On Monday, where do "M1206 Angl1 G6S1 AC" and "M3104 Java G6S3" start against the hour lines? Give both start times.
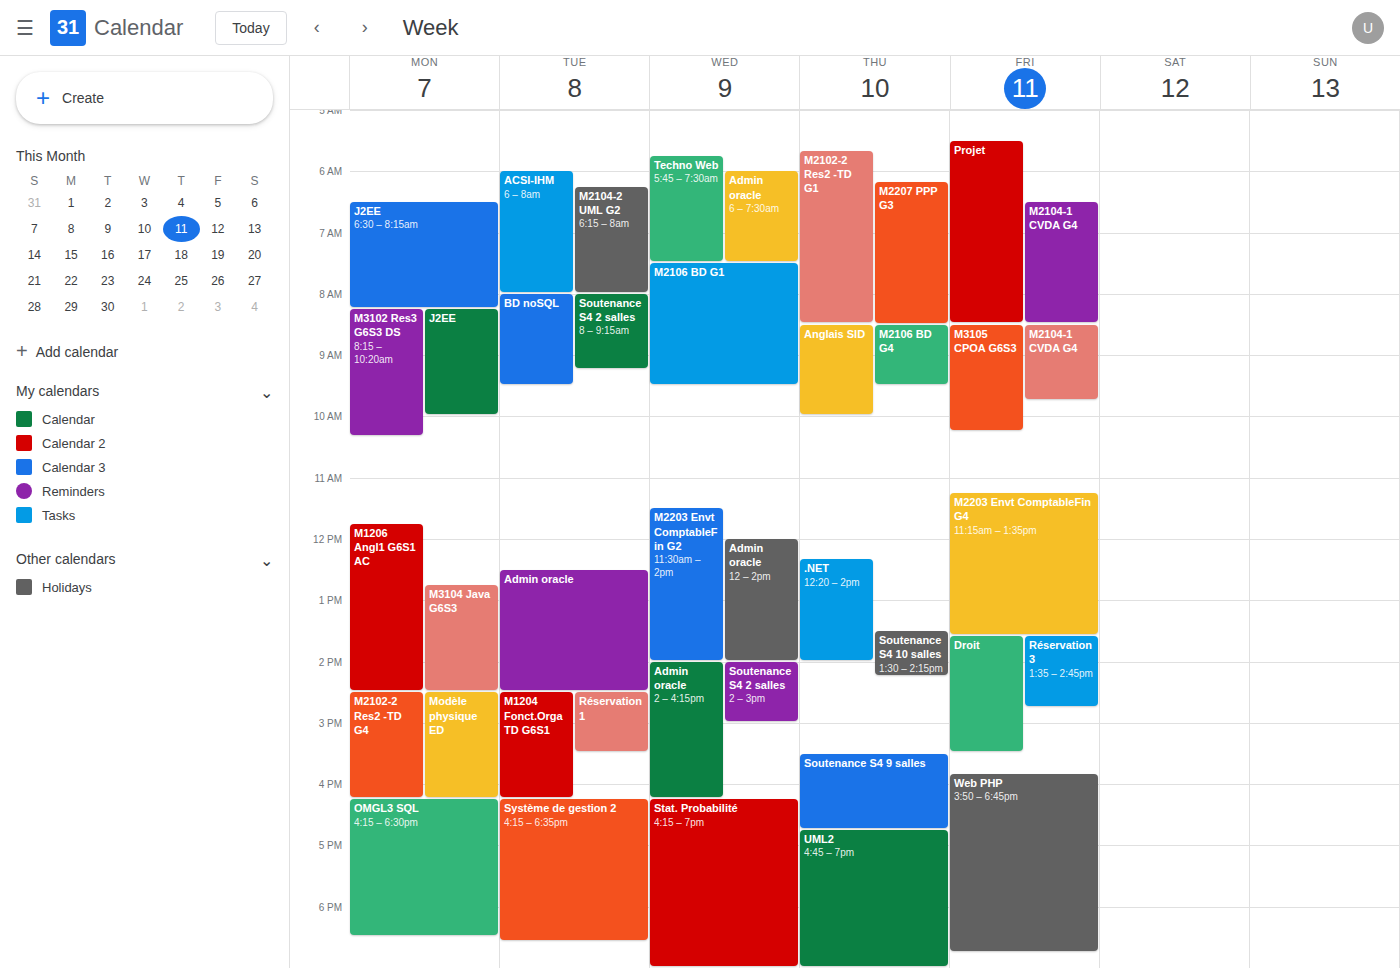
"M1206 Angl1 G6S1 AC": 11:45 AM, neither: three quarters of the way from the 11 AM line to the 12 PM line. "M3104 Java G6S3": 12:45 PM, neither: three quarters of the way from the 12 PM line to the 1 PM line.